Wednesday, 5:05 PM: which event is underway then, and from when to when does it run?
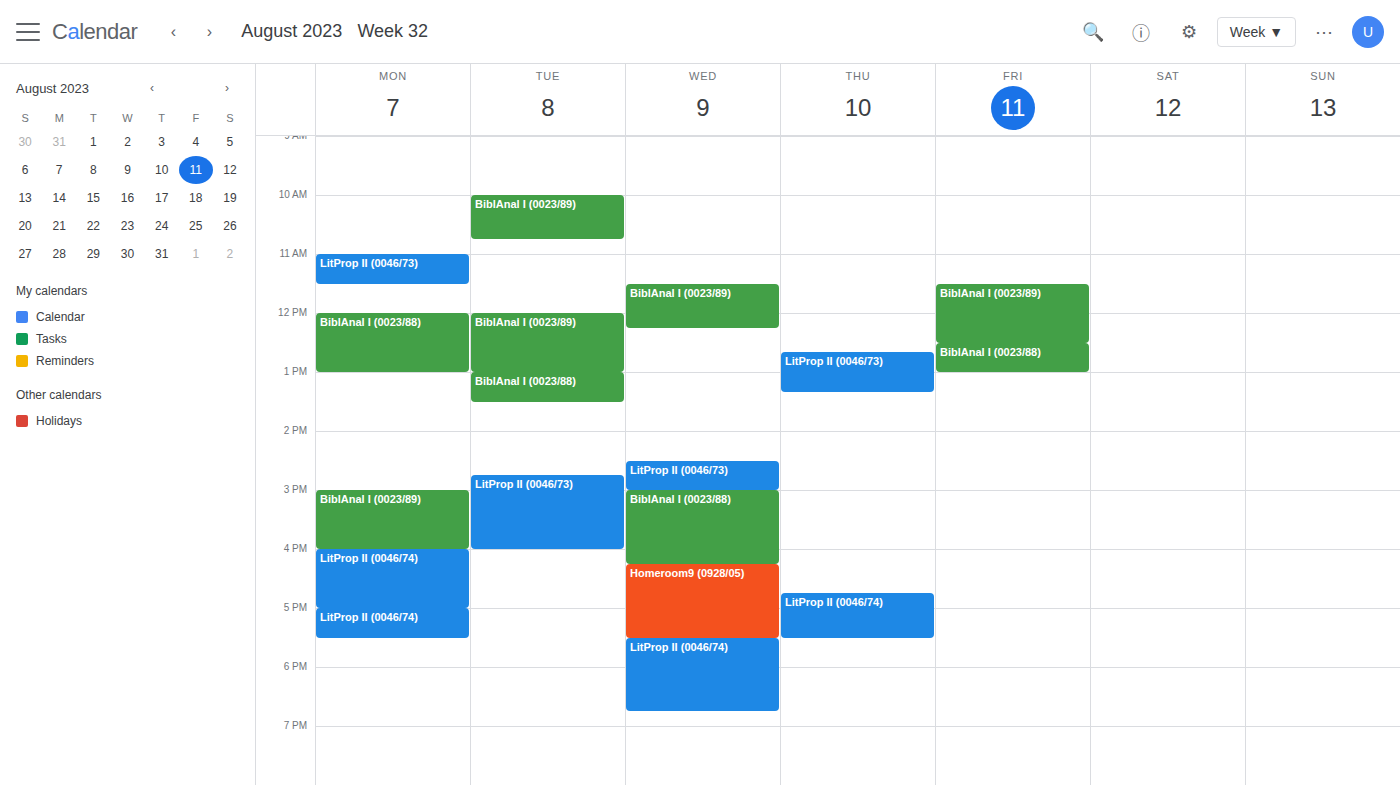
"Homeroom9 (0928/05)", 4:15 PM to 5:30 PM